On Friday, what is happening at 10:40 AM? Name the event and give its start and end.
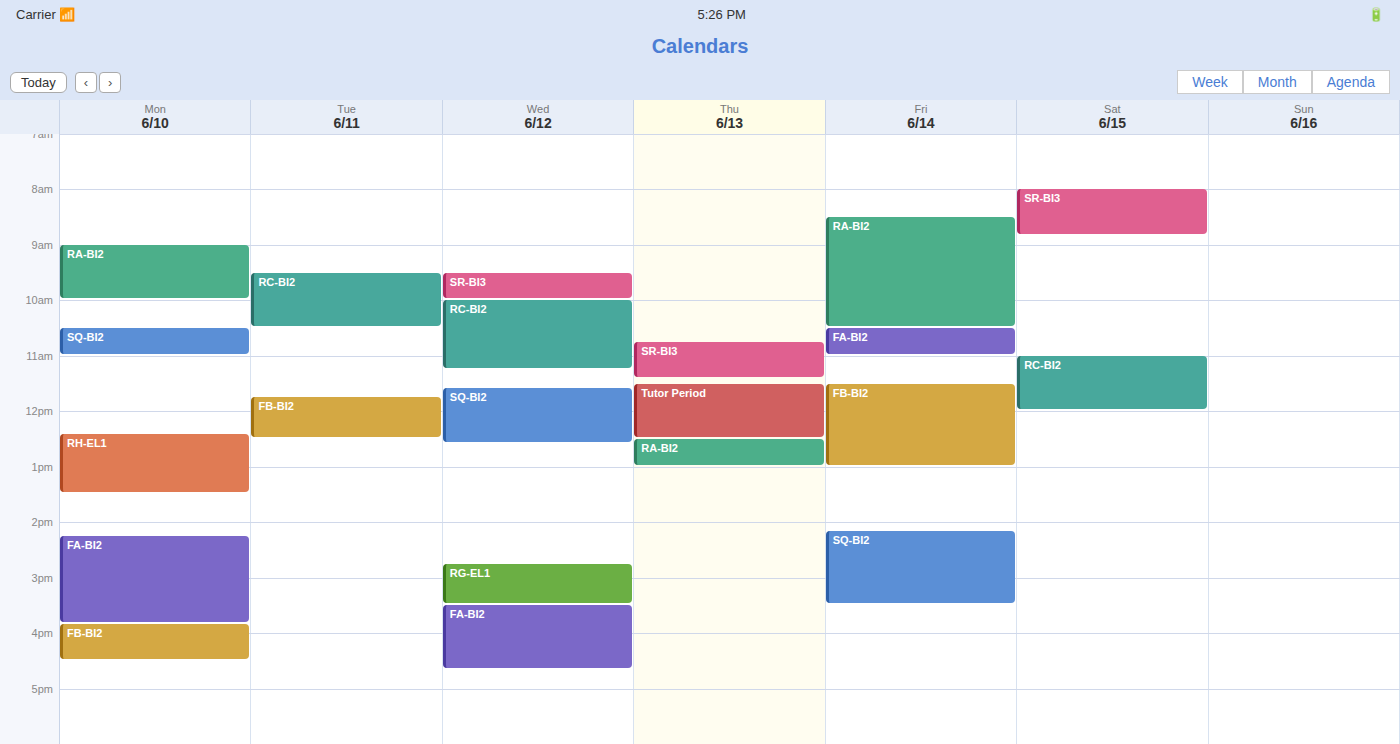
"FA-BI2", 10:30 AM to 11:00 AM